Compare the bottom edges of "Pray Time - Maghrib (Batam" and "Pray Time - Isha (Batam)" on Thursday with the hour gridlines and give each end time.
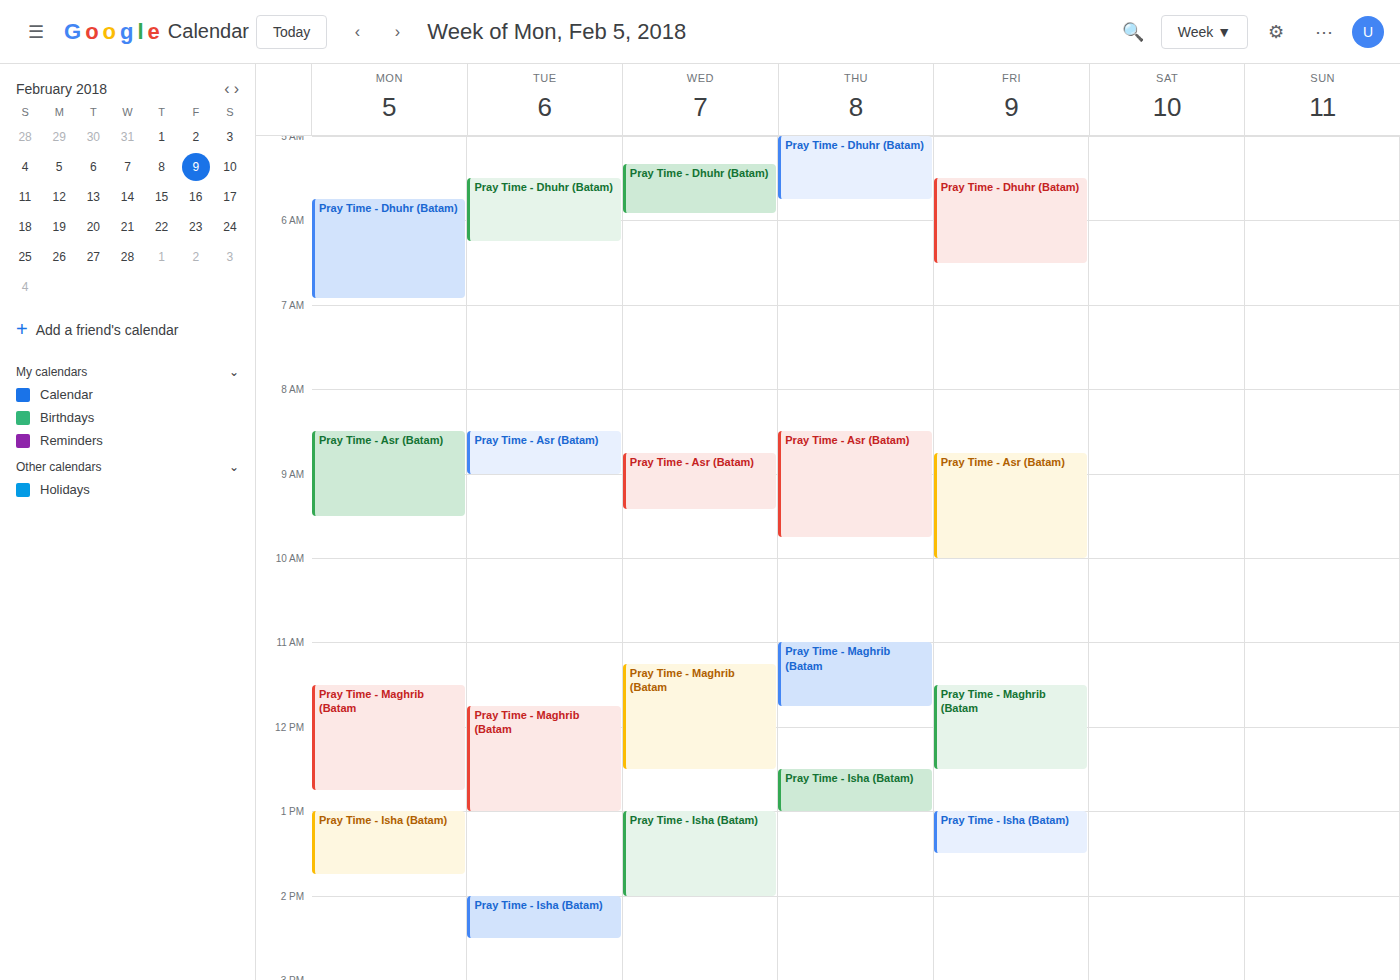
"Pray Time - Maghrib (Batam": 11:45 AM, neither: three quarters of the way from the 11 AM line to the 12 PM line. "Pray Time - Isha (Batam)": 1:00 PM, exactly on the 1 PM line.